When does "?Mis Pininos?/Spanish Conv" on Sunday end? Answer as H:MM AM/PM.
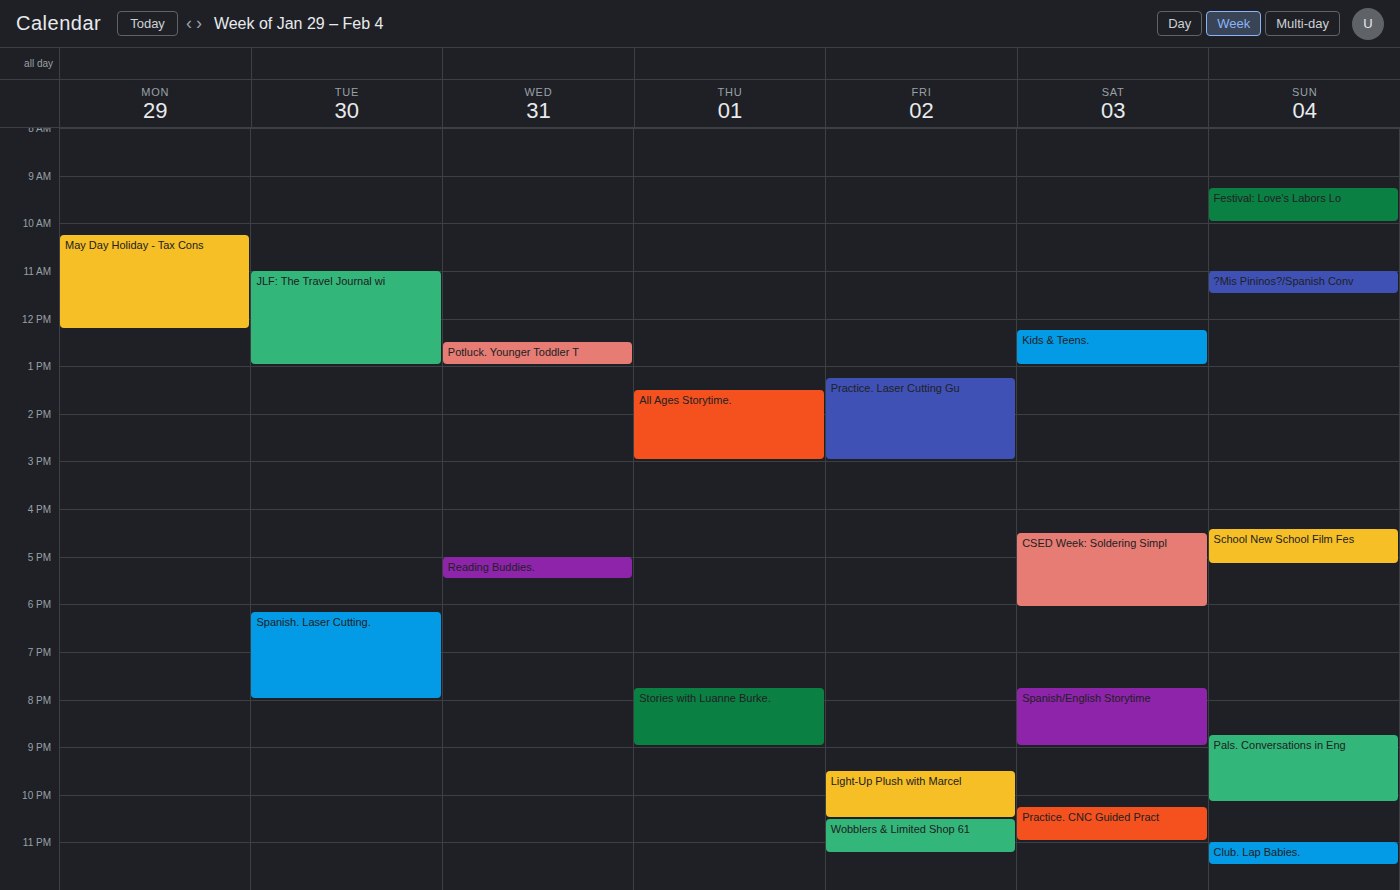
11:30 AM